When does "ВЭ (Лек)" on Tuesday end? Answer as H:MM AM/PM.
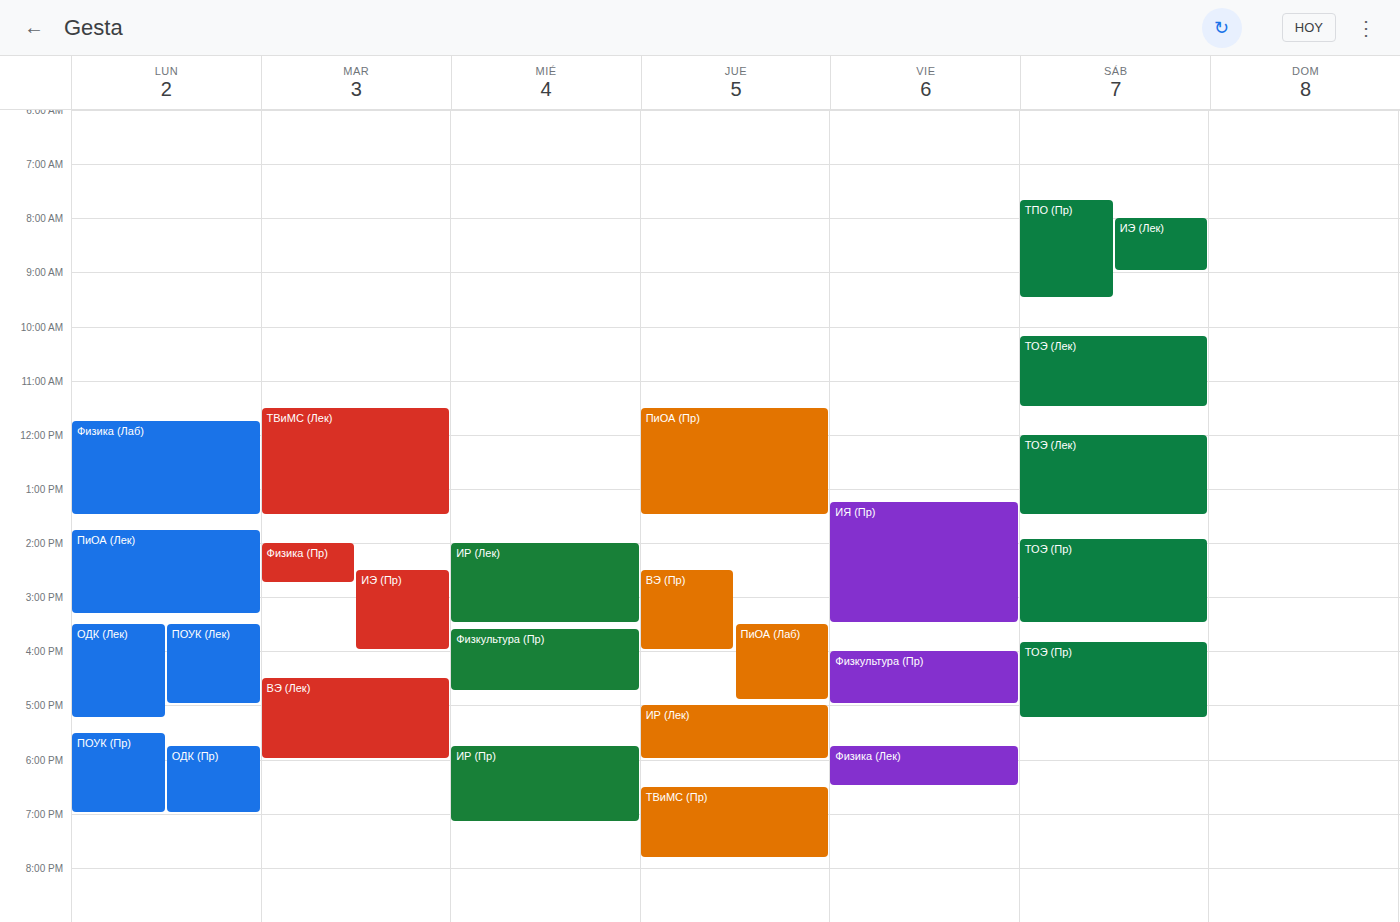
6:00 PM